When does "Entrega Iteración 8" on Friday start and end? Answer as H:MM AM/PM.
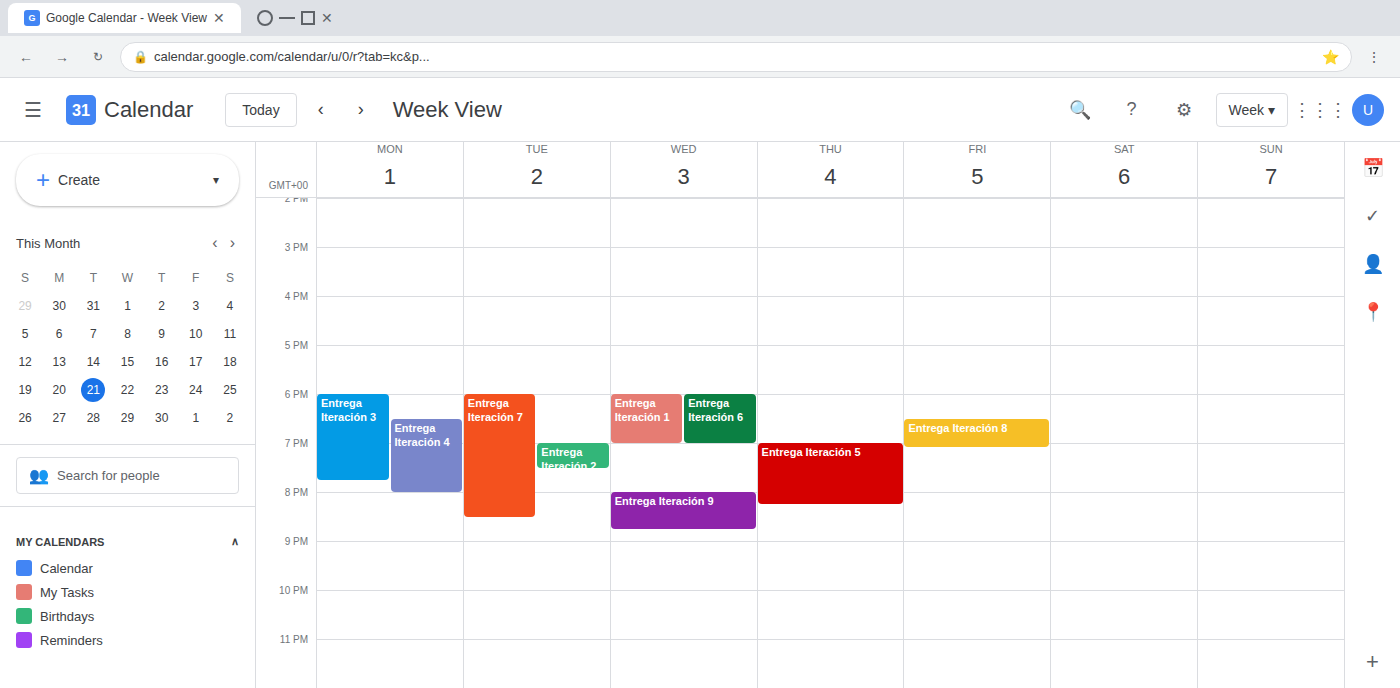
6:30 PM to 7:05 PM